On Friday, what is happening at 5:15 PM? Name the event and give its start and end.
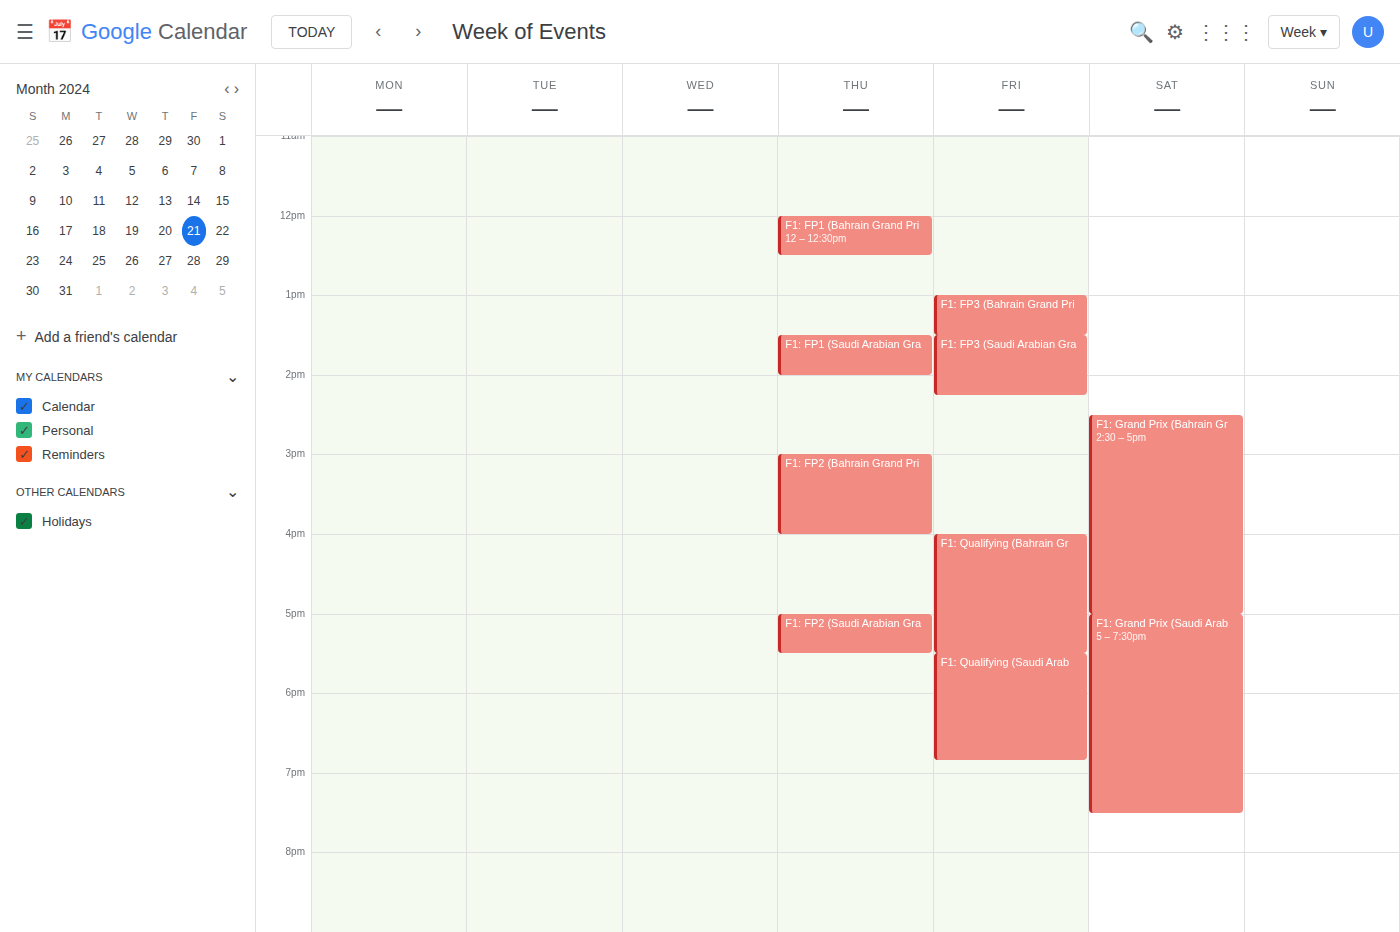
"F1: Qualifying (Bahrain Gr", 4:00 PM to 5:30 PM